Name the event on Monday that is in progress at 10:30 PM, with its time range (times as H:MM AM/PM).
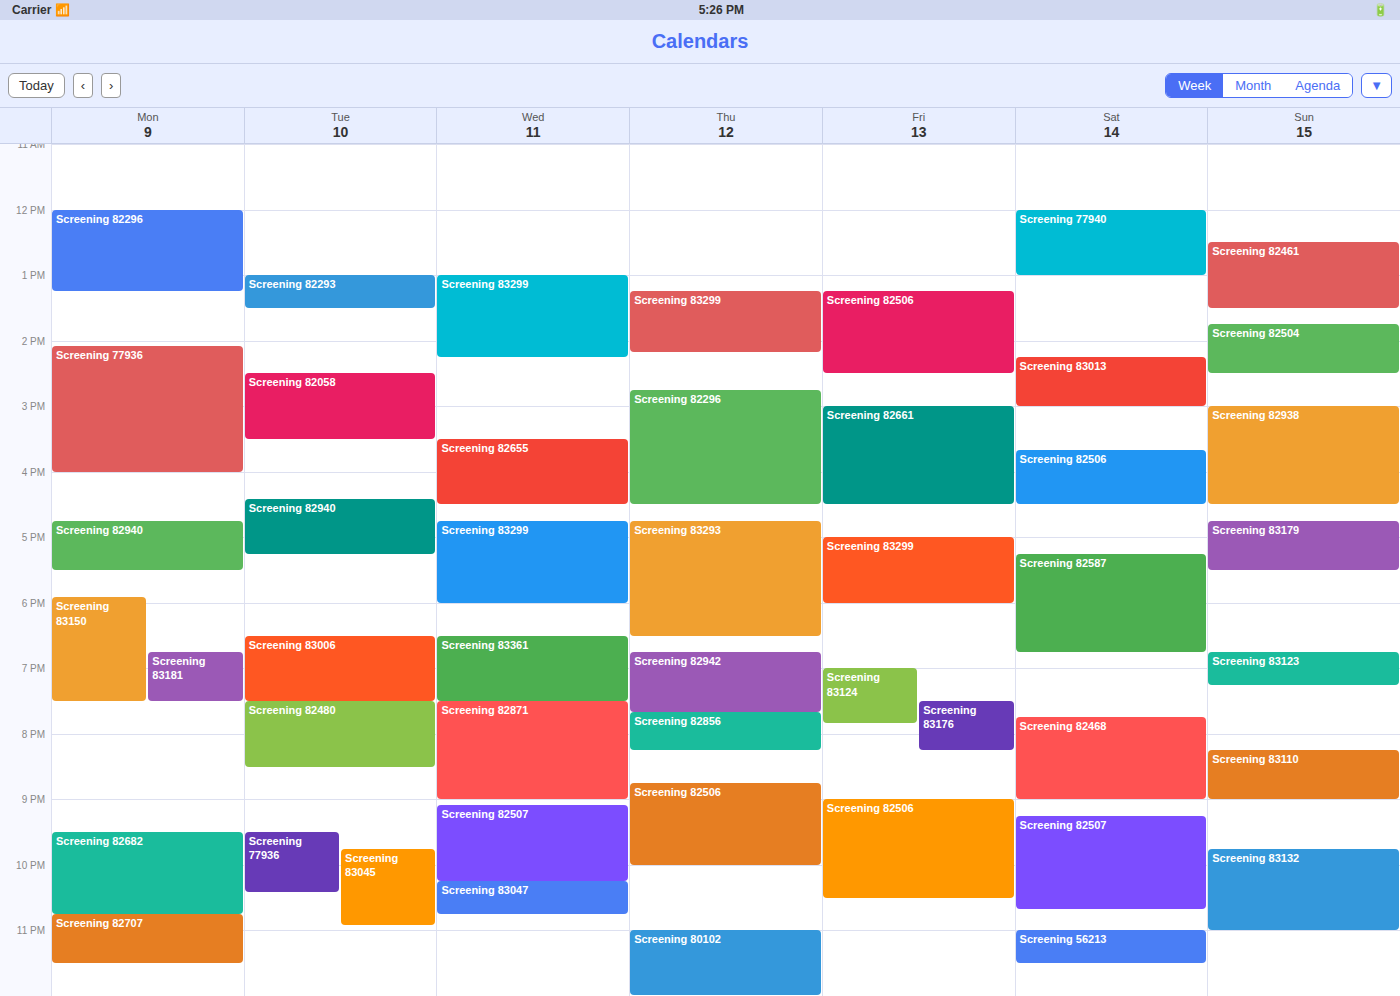
"Screening 82682", 9:30 PM to 10:45 PM